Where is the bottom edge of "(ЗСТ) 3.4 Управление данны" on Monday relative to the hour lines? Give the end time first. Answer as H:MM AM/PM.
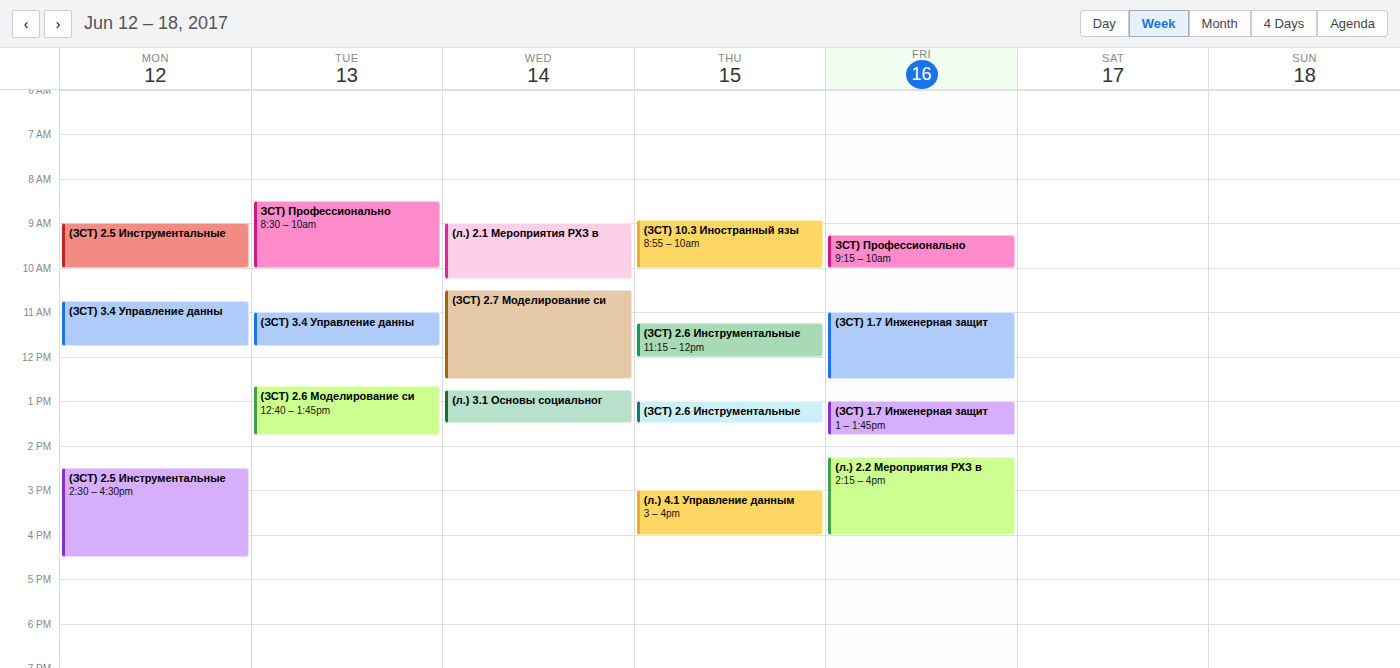
11:45 AM -- neither: three quarters of the way from the 11 AM line to the 12 PM line.